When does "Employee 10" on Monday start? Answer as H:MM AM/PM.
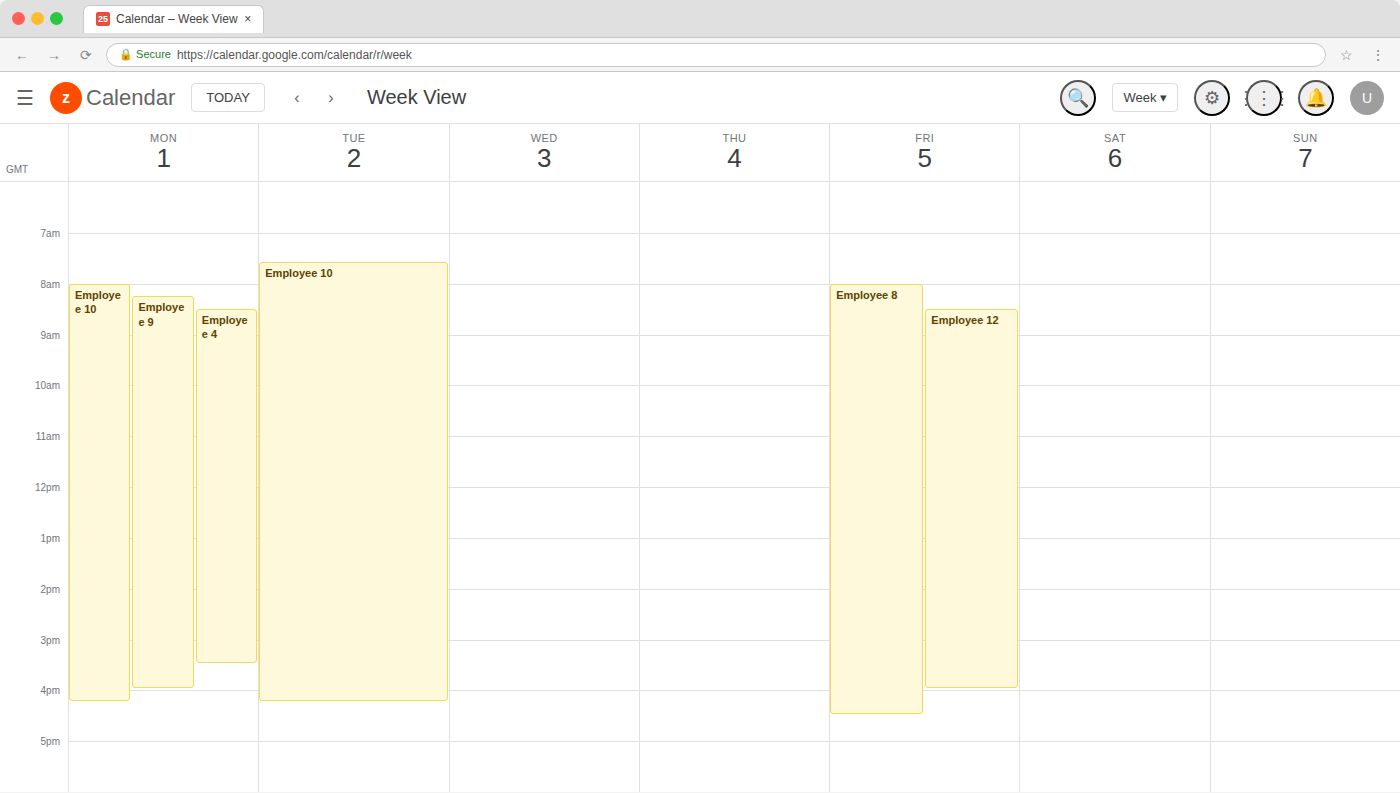
8:00 AM